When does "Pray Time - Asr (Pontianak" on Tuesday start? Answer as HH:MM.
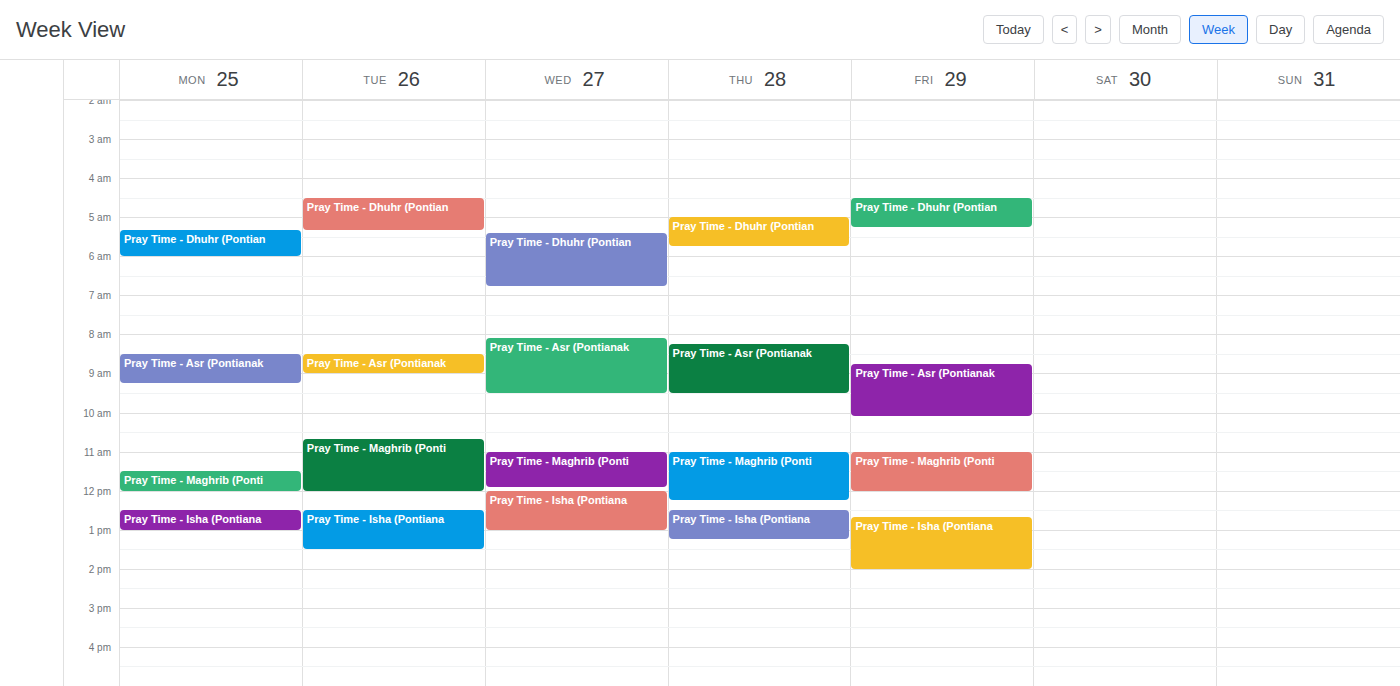
08:30